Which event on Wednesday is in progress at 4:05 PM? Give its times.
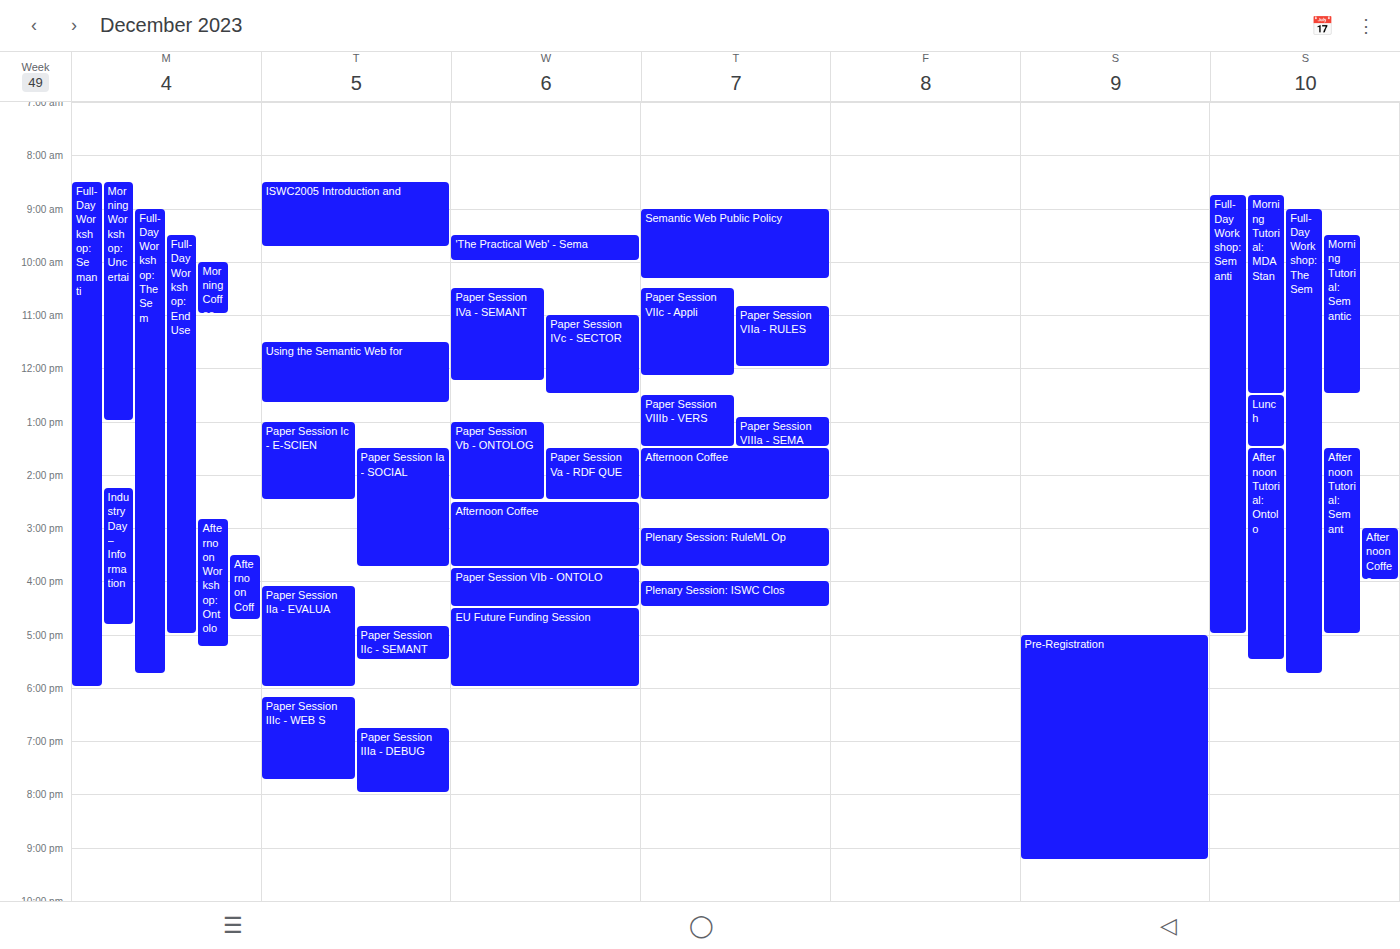
"Paper Session VIb - ONTOLO", 3:45 PM to 4:30 PM